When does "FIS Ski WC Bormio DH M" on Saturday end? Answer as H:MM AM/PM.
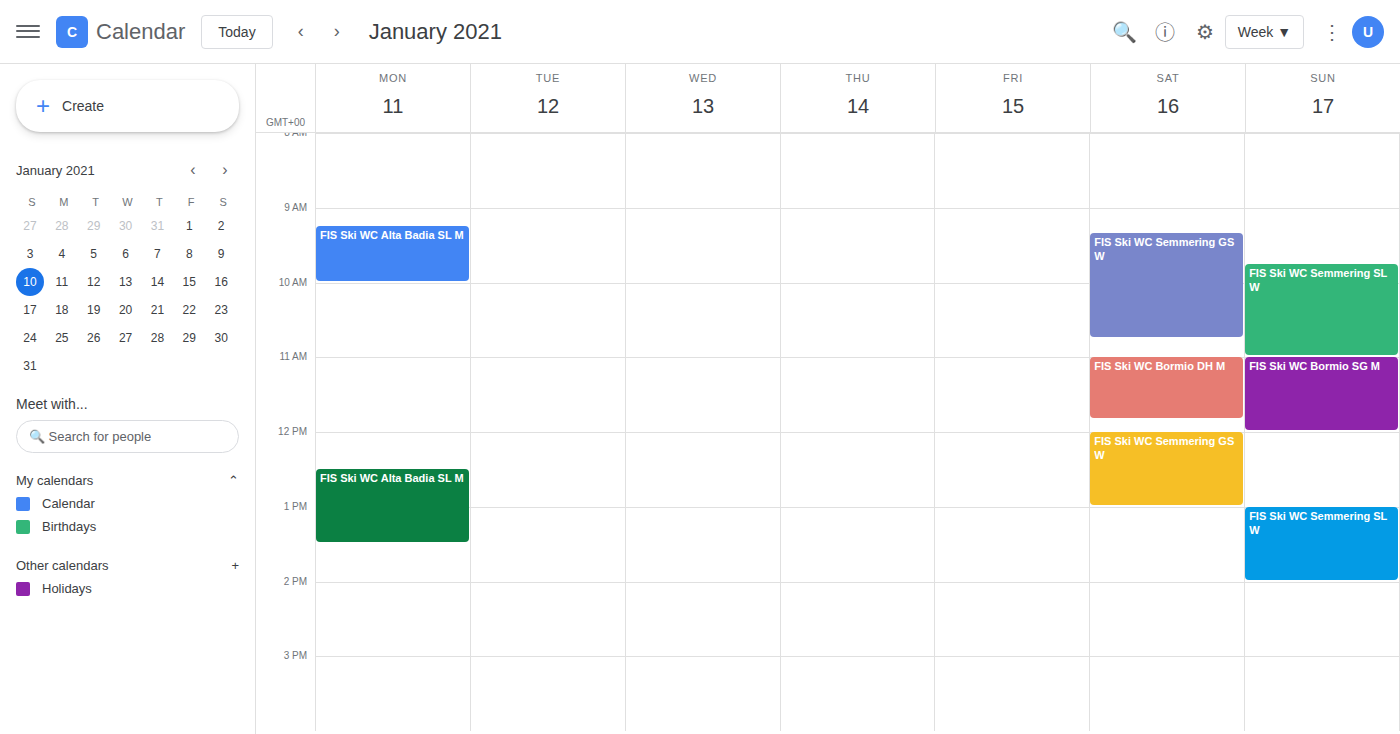
11:50 AM